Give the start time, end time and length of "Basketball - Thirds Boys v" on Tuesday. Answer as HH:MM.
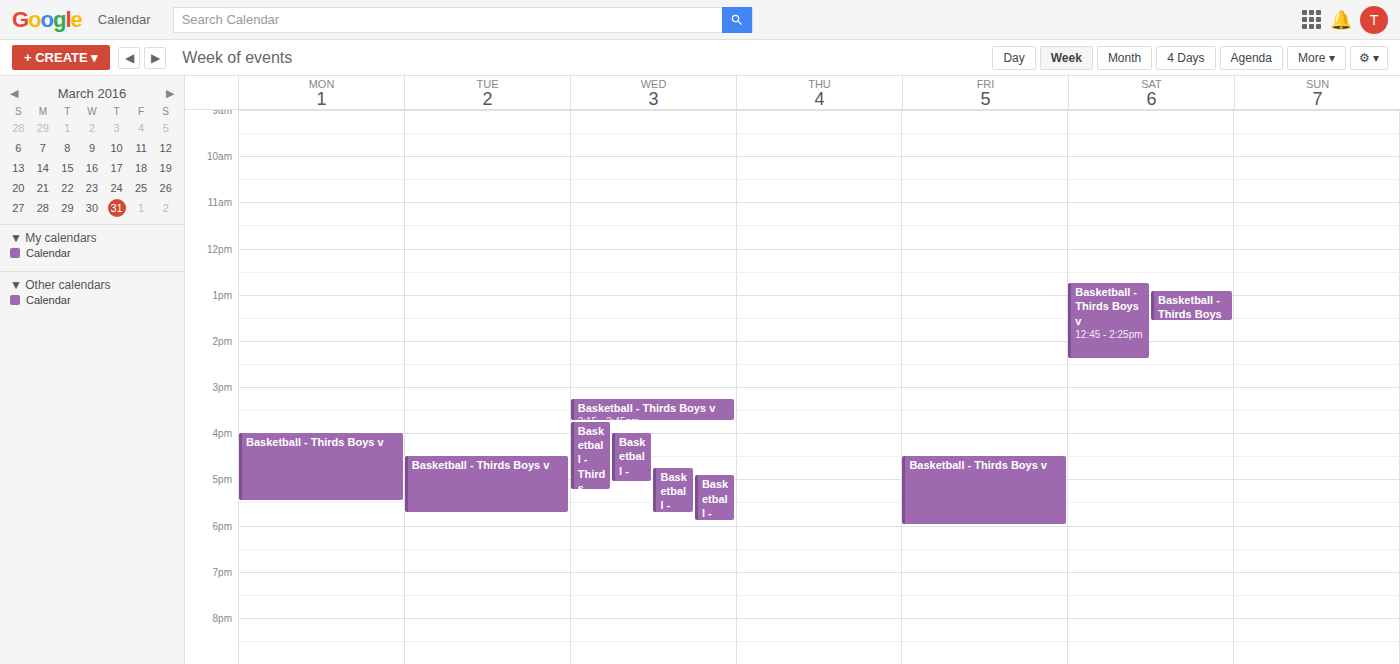
16:30 to 17:45, 1 hour 15 minutes